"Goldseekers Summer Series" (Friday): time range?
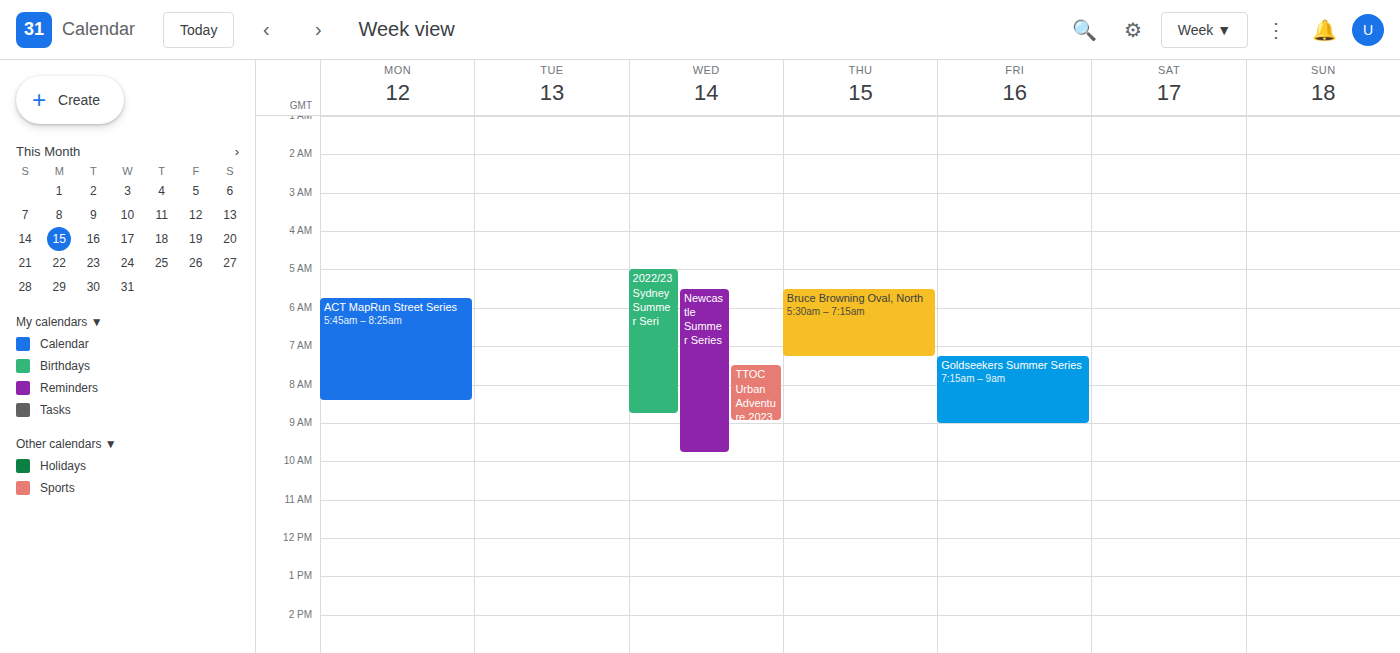
7:15 AM to 9:00 AM